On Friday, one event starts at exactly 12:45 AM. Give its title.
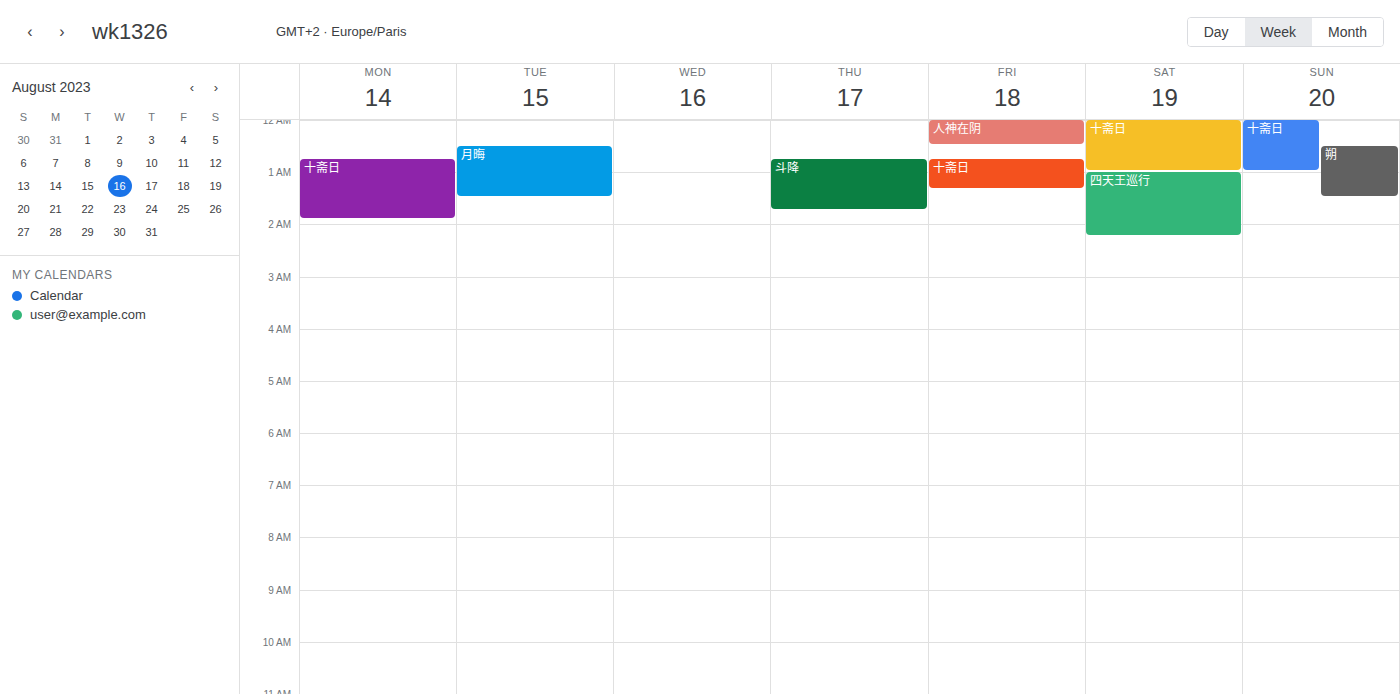
"十斋日"